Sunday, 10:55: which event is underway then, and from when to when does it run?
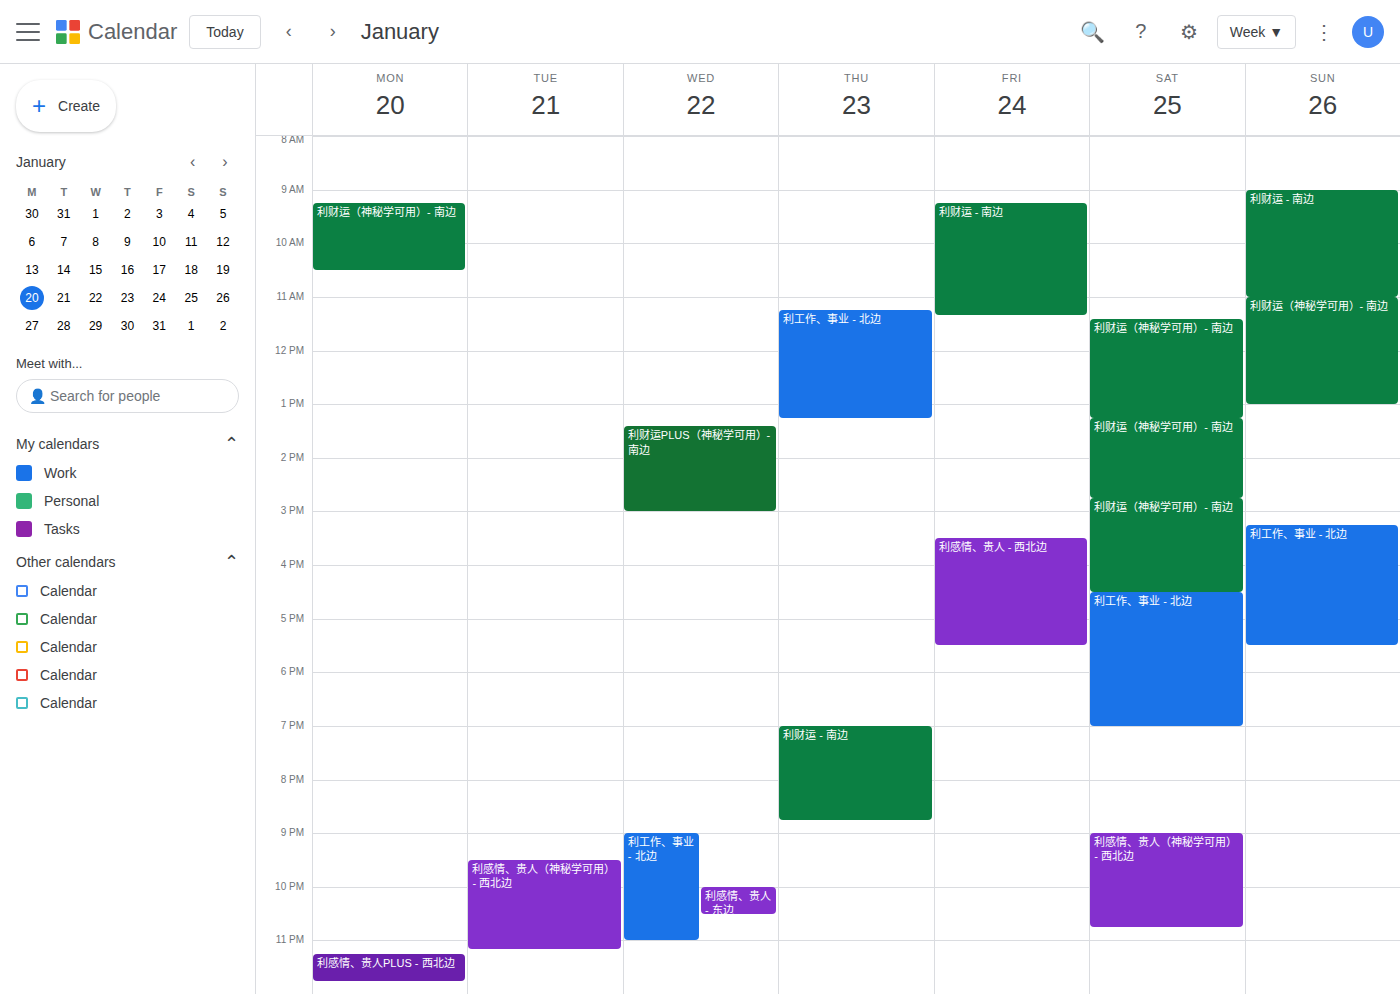
"利财运 - 南边", 09:00 to 11:00